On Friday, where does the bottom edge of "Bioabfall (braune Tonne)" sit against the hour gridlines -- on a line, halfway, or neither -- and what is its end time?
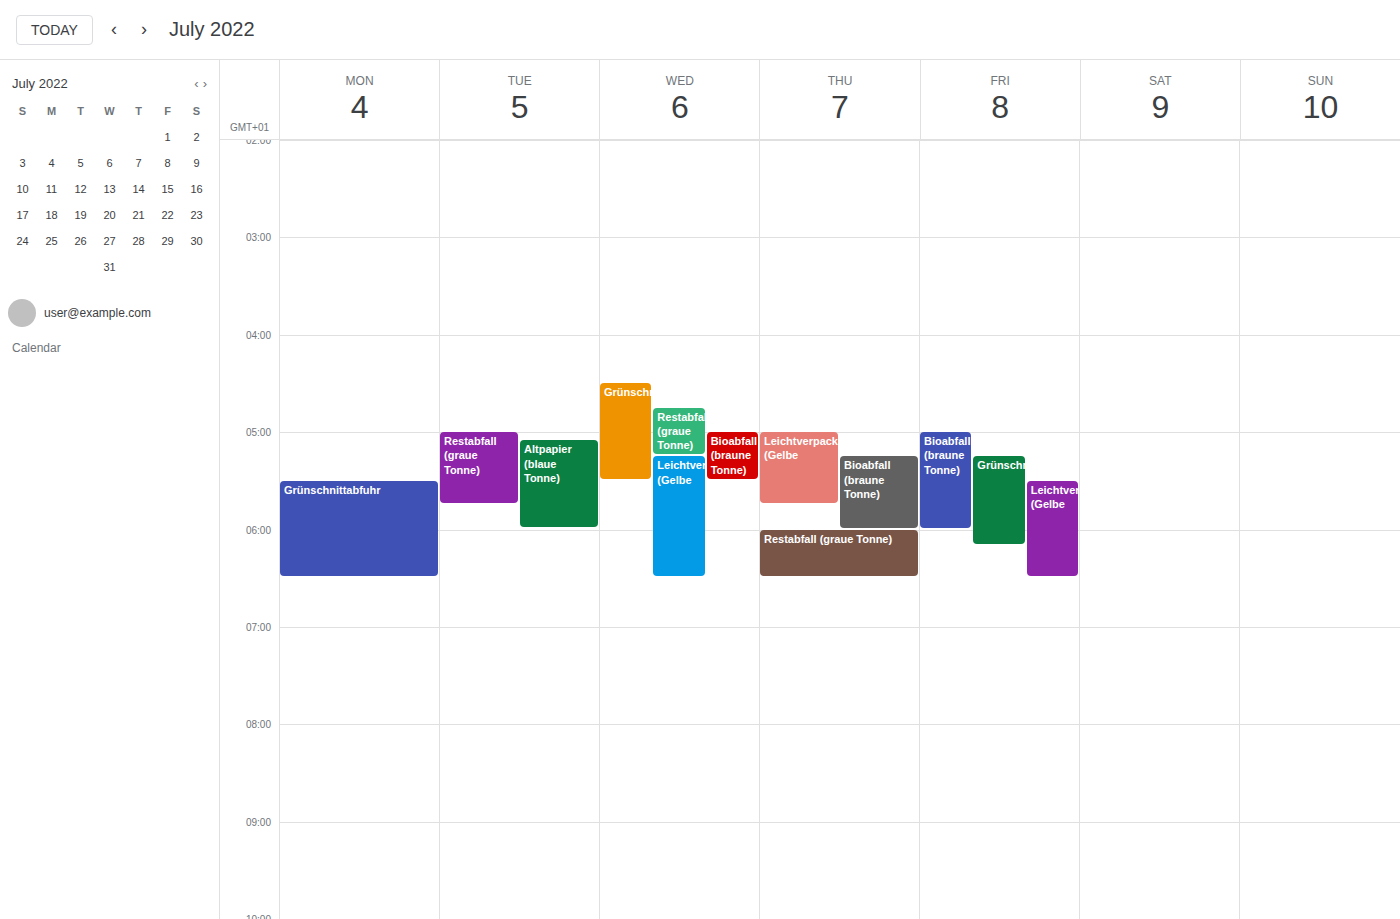
6:00 AM -- exactly on the 6 AM line.